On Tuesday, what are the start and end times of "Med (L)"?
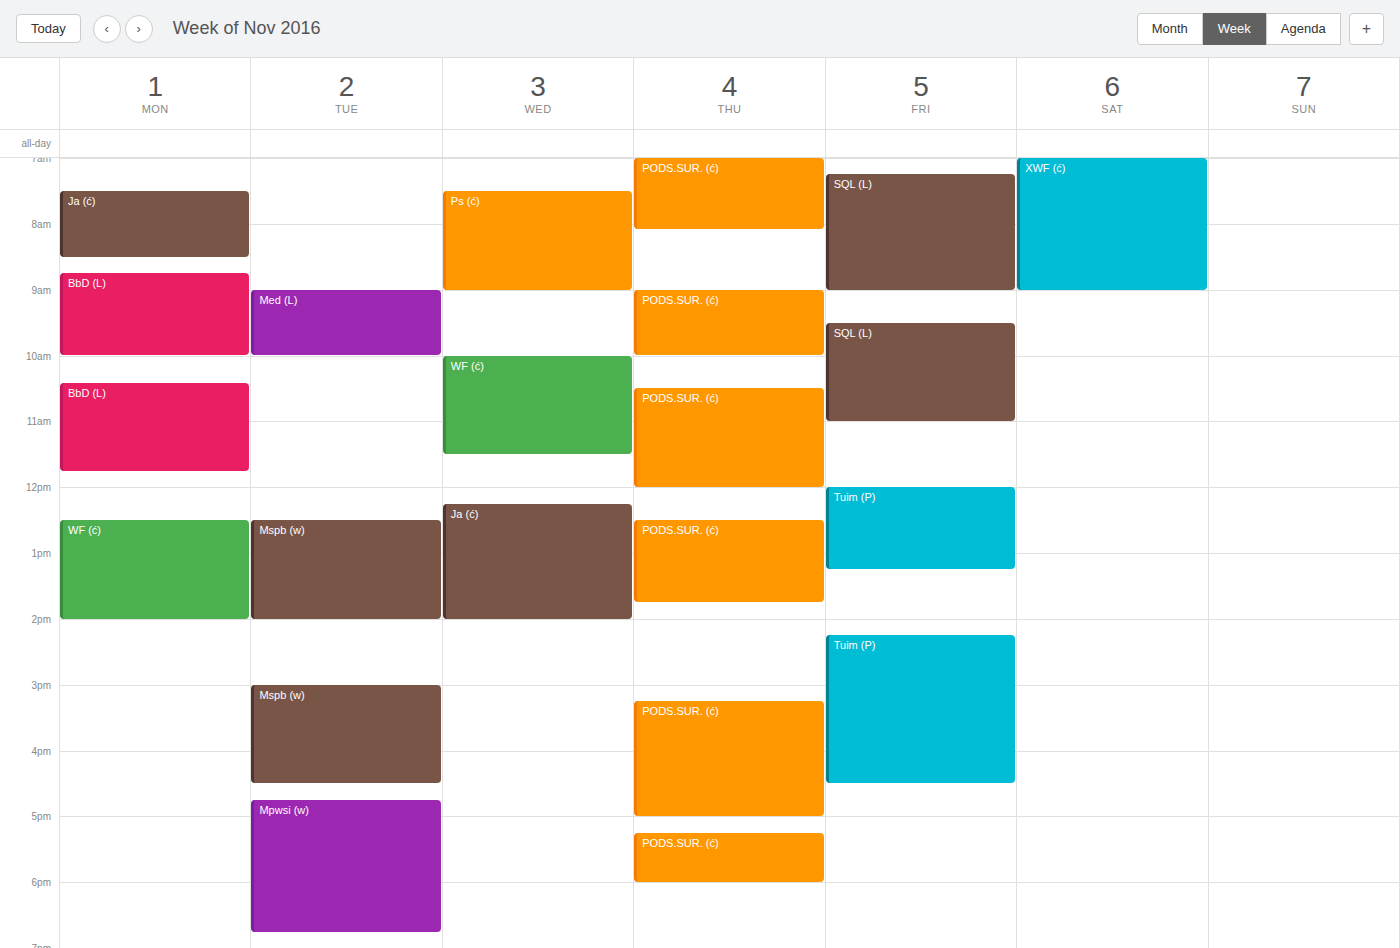
9:00 AM to 10:00 AM